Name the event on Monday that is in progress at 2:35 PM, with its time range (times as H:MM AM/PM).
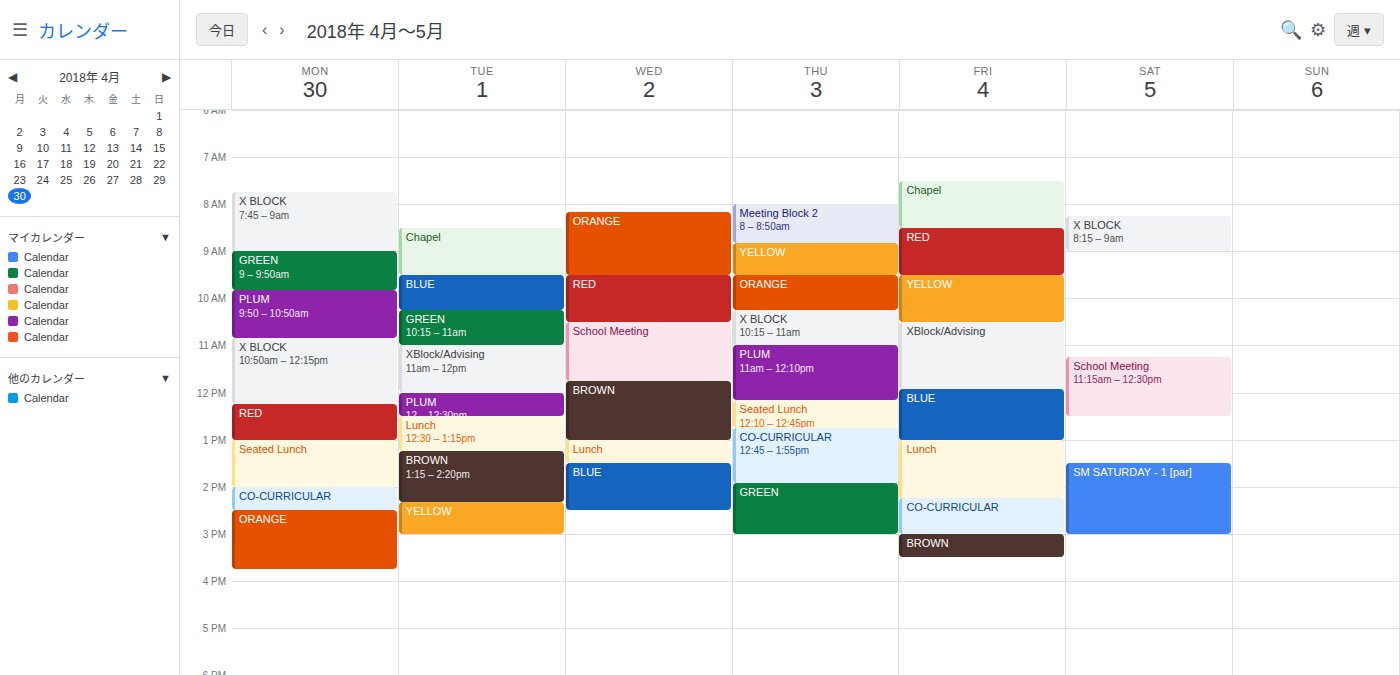
"ORANGE", 2:30 PM to 3:45 PM